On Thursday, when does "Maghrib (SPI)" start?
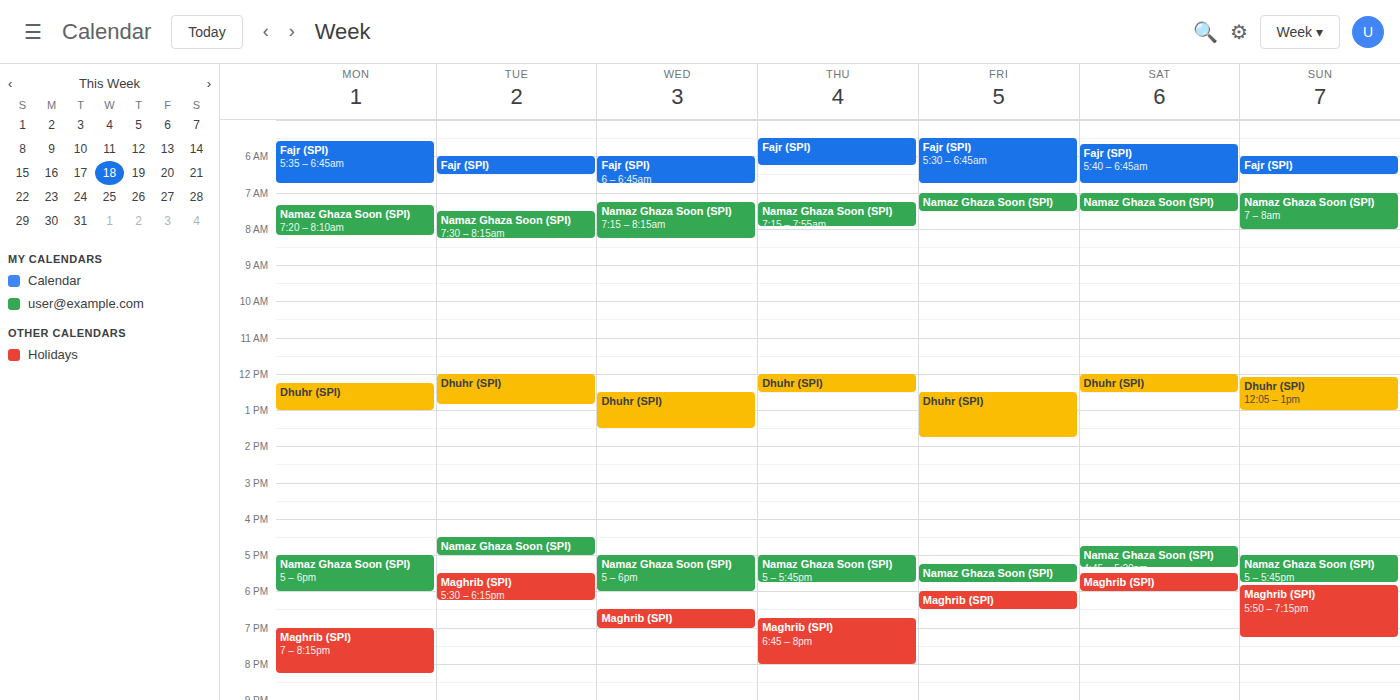
6:45 PM